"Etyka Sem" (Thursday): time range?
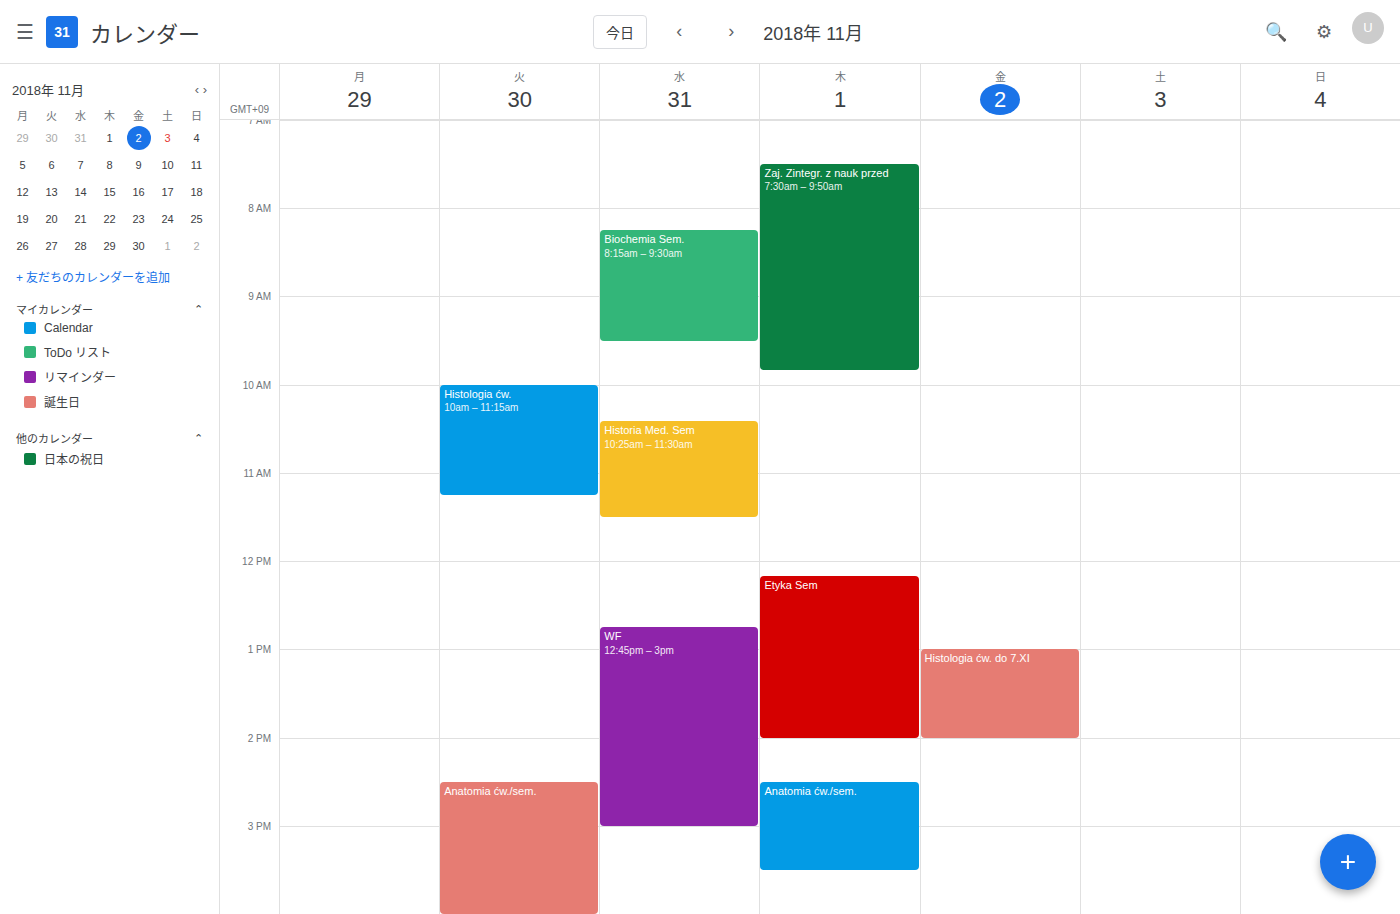
12:10 PM to 2:00 PM